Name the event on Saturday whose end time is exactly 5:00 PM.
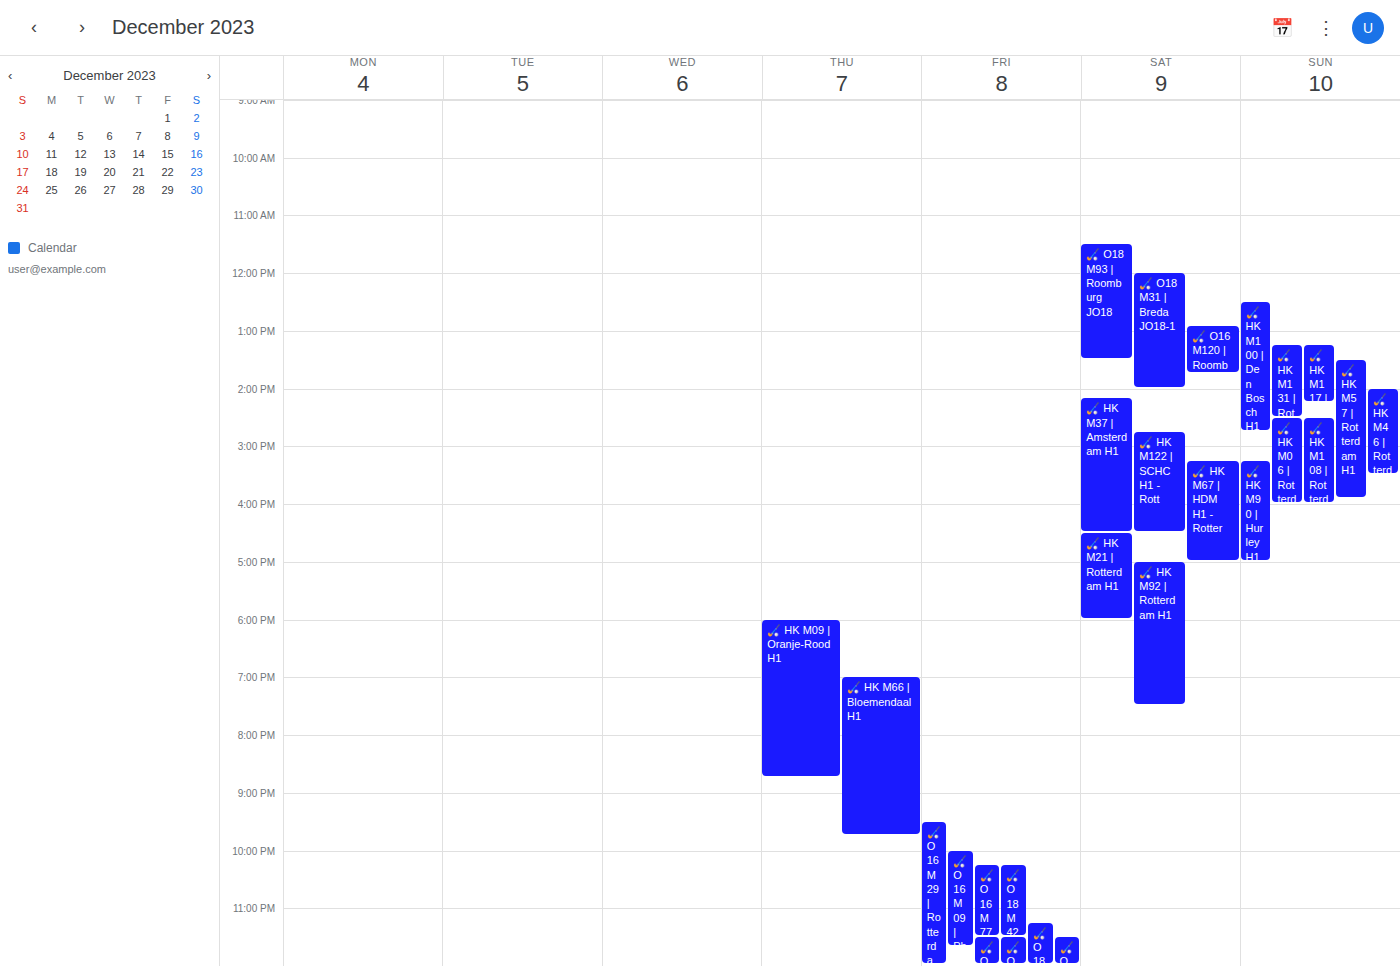
"🏑 HK M67 | HDM H1 - Rotter"